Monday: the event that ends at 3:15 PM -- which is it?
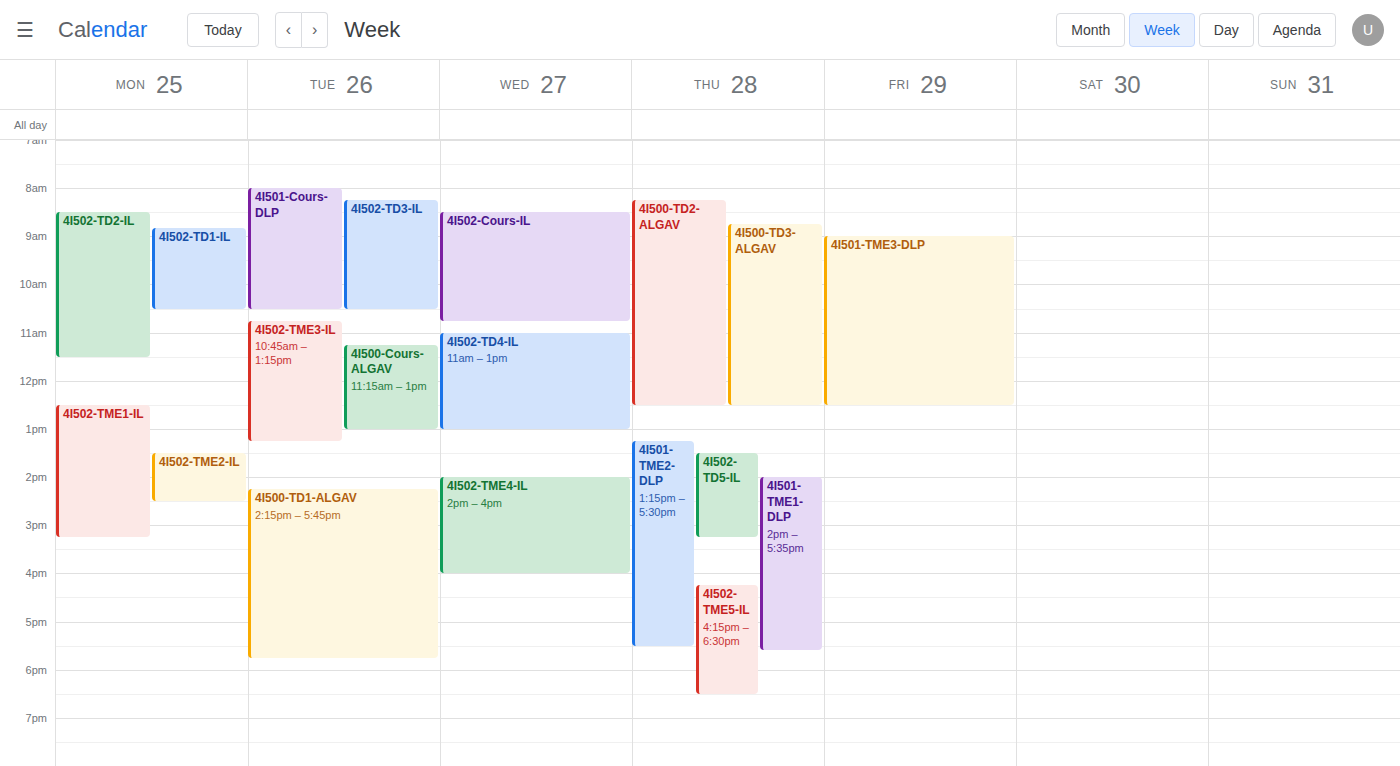
"4I502-TME1-IL"